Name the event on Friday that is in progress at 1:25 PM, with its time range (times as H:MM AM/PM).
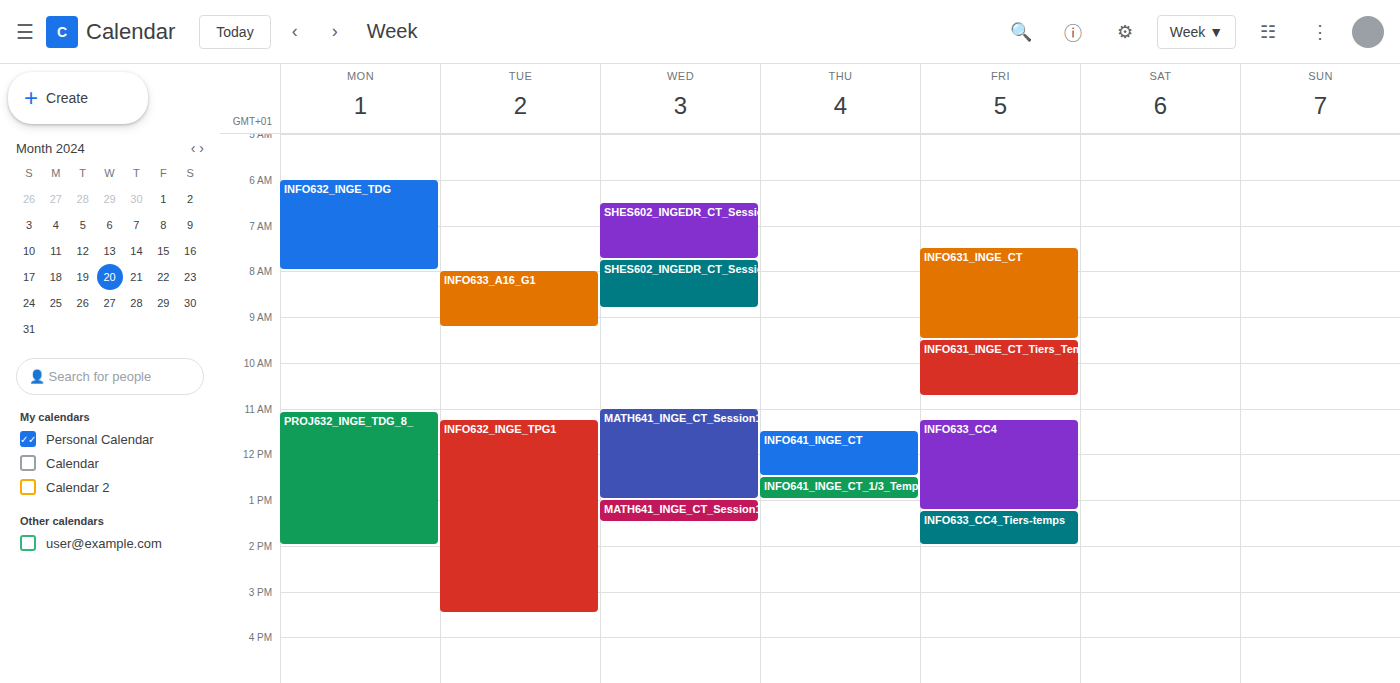
"INFO633_CC4_Tiers-temps", 1:15 PM to 2:00 PM